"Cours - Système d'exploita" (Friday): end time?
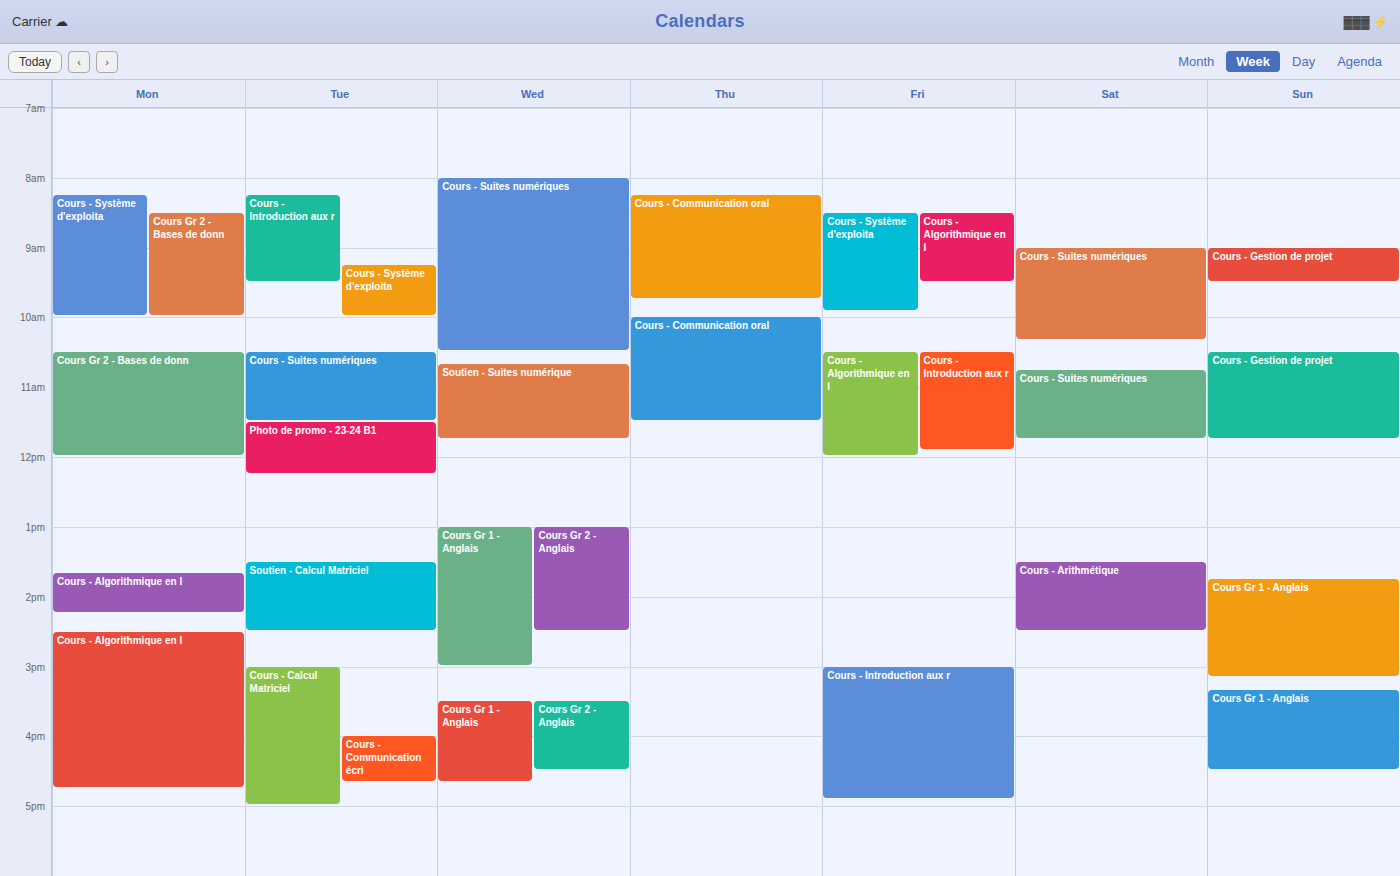
9:55 AM